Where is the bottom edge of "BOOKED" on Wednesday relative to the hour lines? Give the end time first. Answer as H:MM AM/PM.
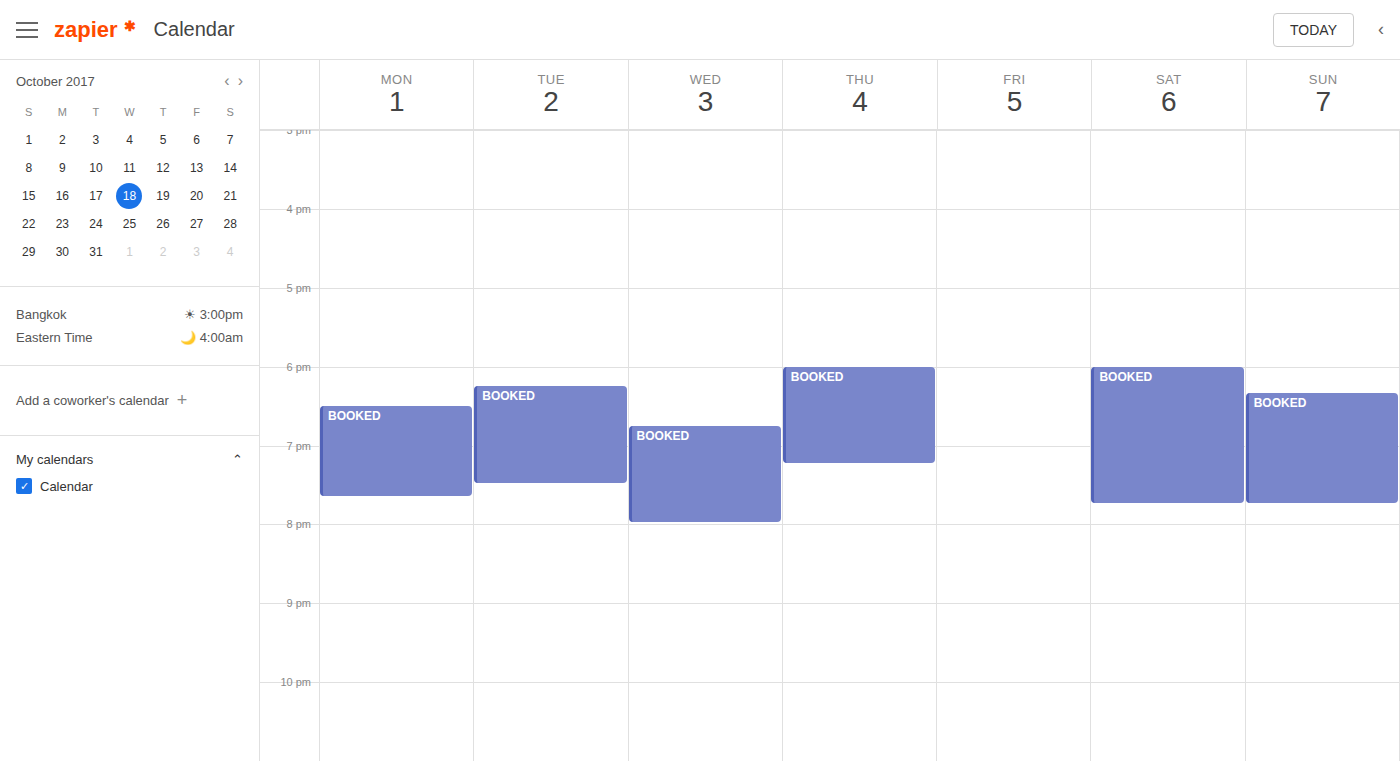
8:00 PM -- exactly on the 8 PM line.